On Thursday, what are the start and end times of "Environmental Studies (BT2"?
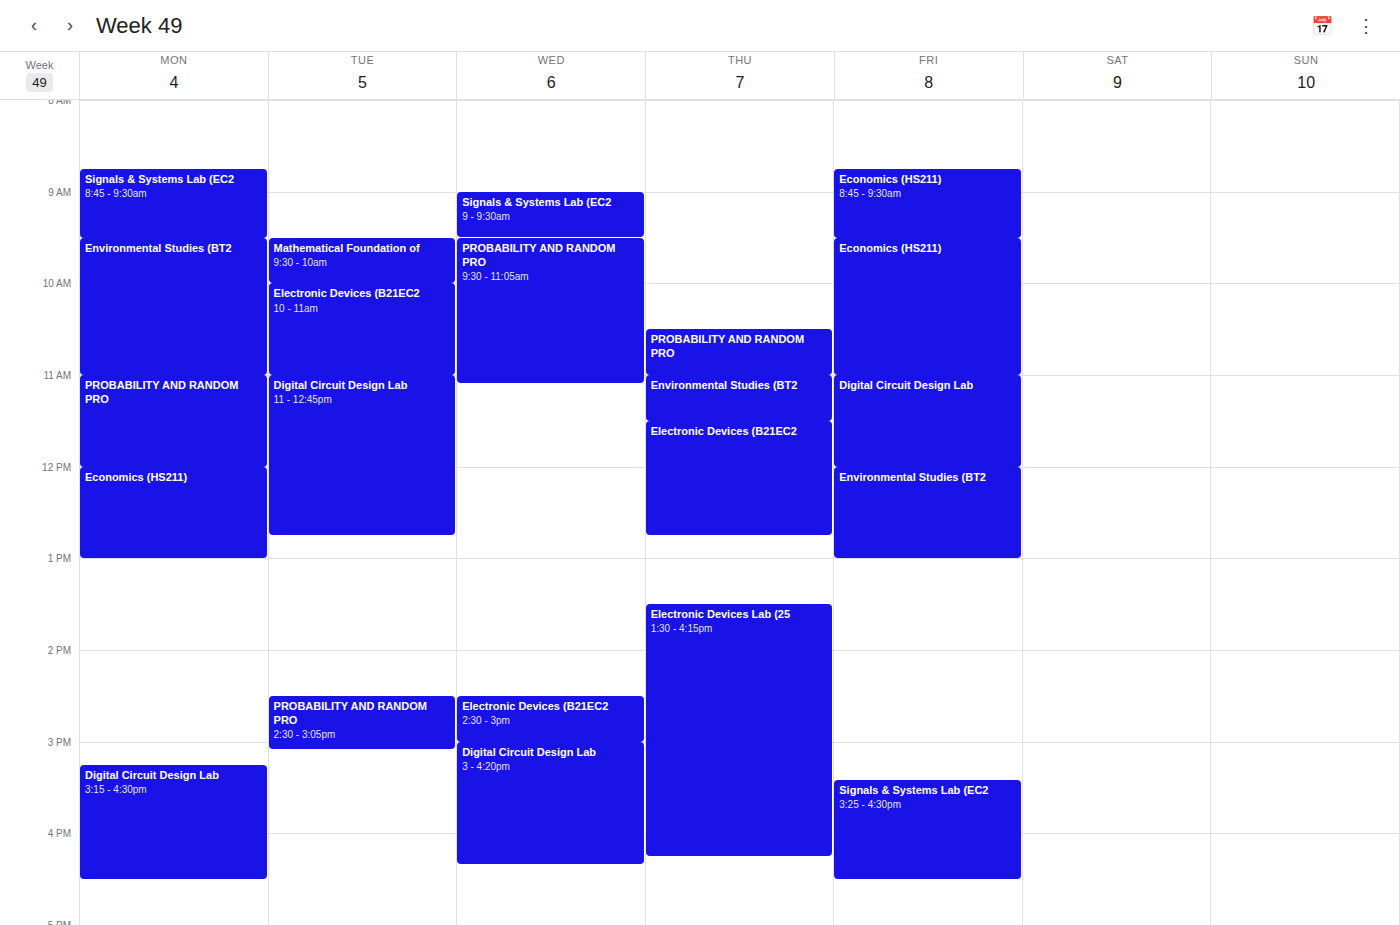
11:00 AM to 11:30 AM